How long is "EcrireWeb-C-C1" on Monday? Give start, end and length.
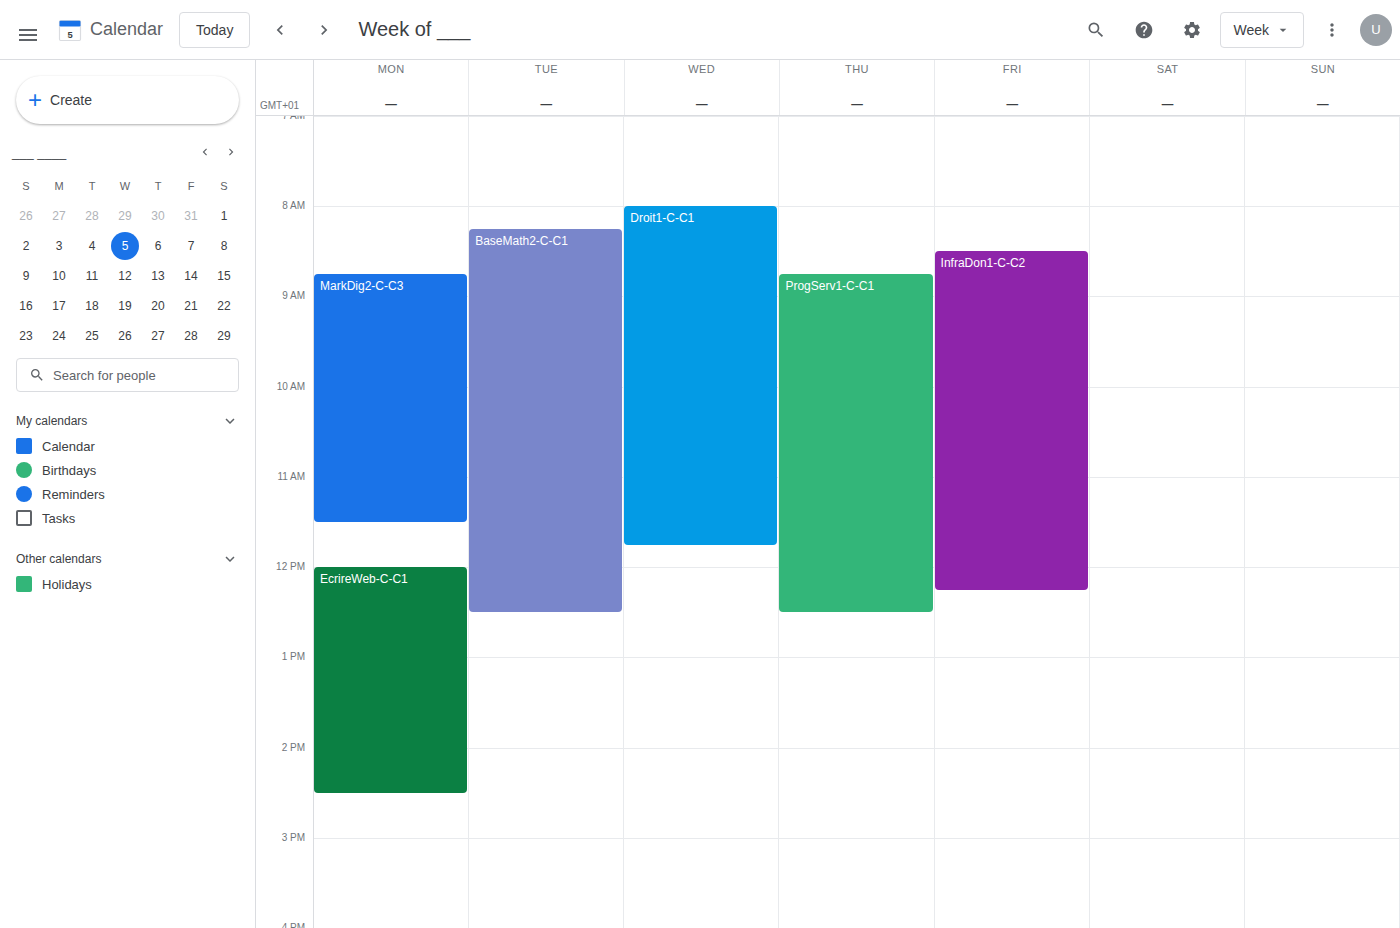
12:00 PM to 2:30 PM, 2 hours 30 minutes